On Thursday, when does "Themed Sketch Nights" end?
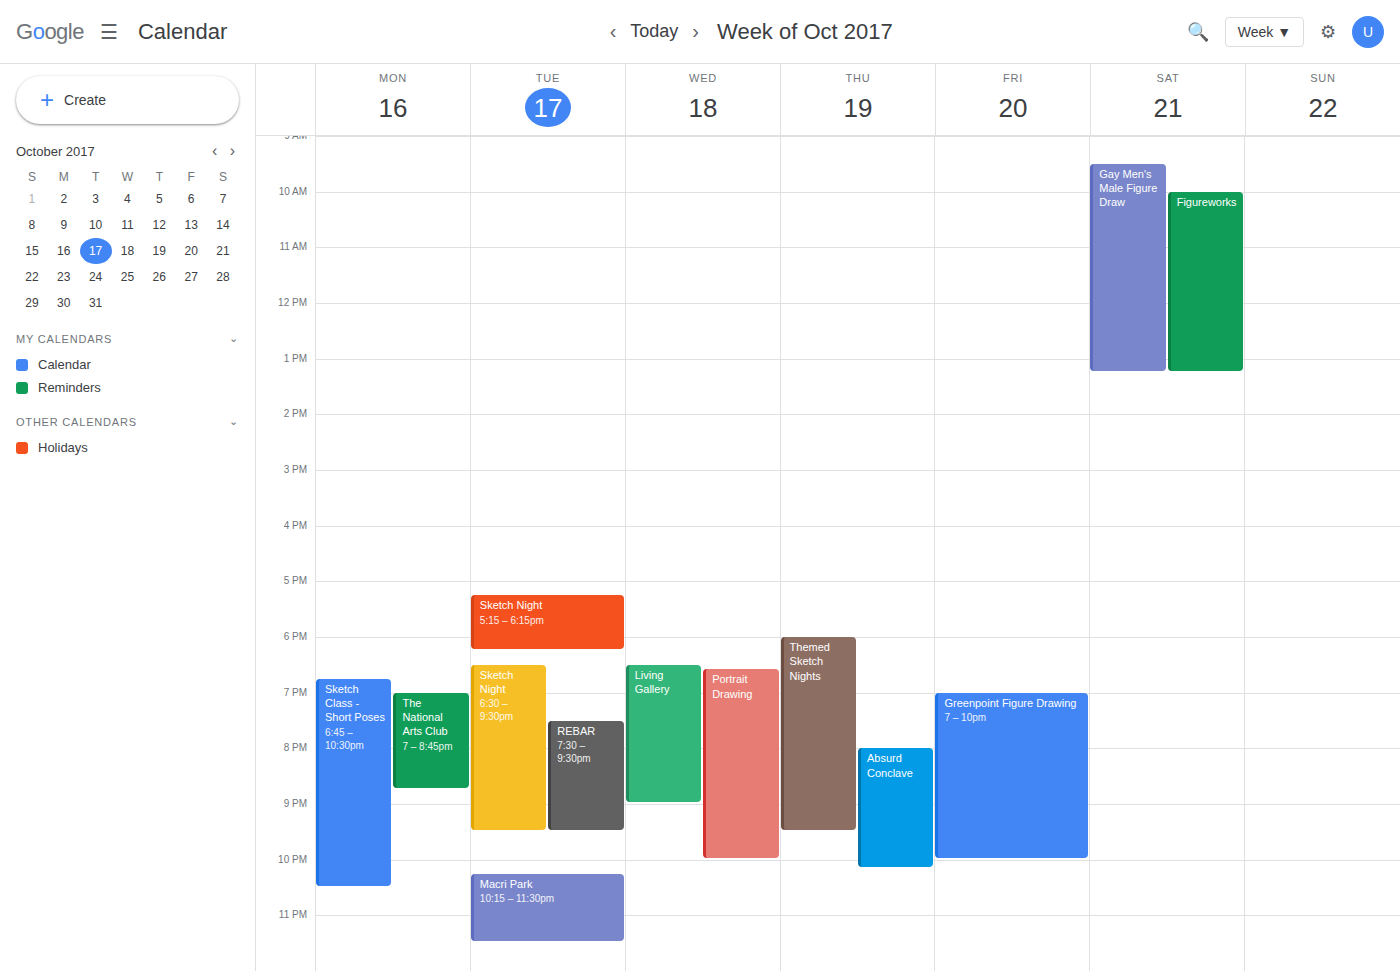
9:30 PM